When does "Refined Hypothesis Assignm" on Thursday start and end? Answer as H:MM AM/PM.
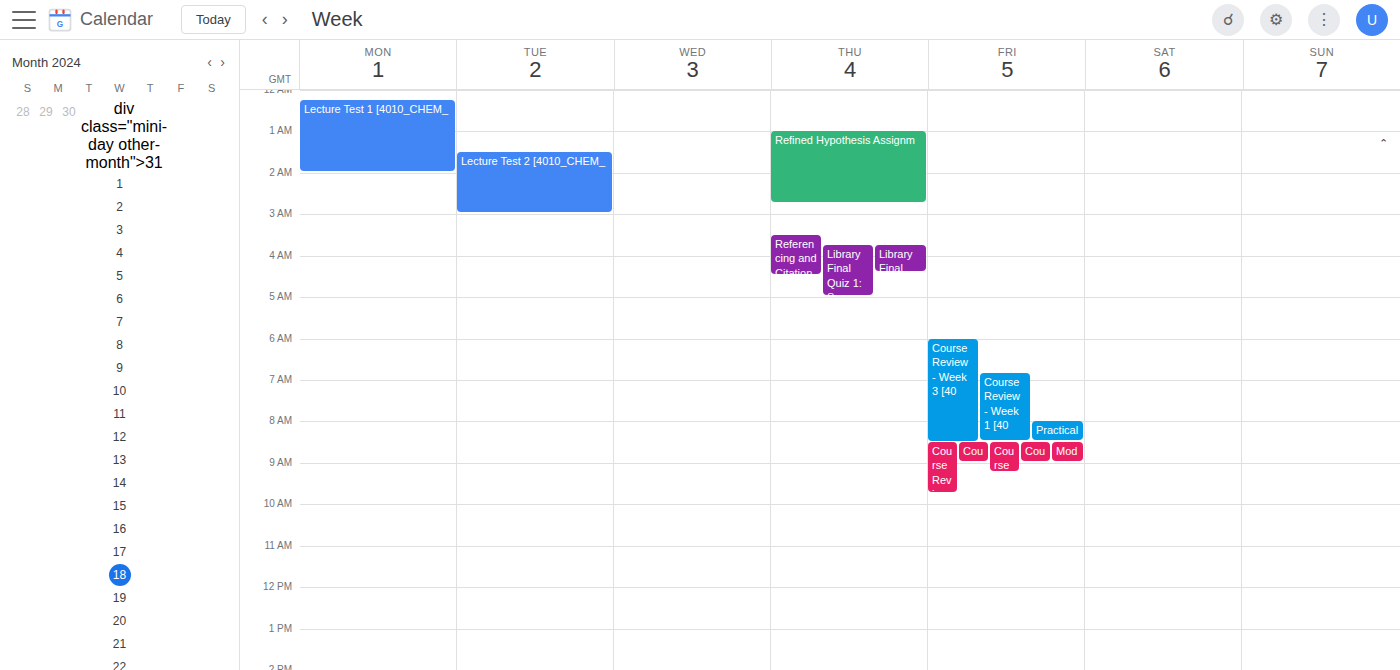
1:00 AM to 2:45 AM